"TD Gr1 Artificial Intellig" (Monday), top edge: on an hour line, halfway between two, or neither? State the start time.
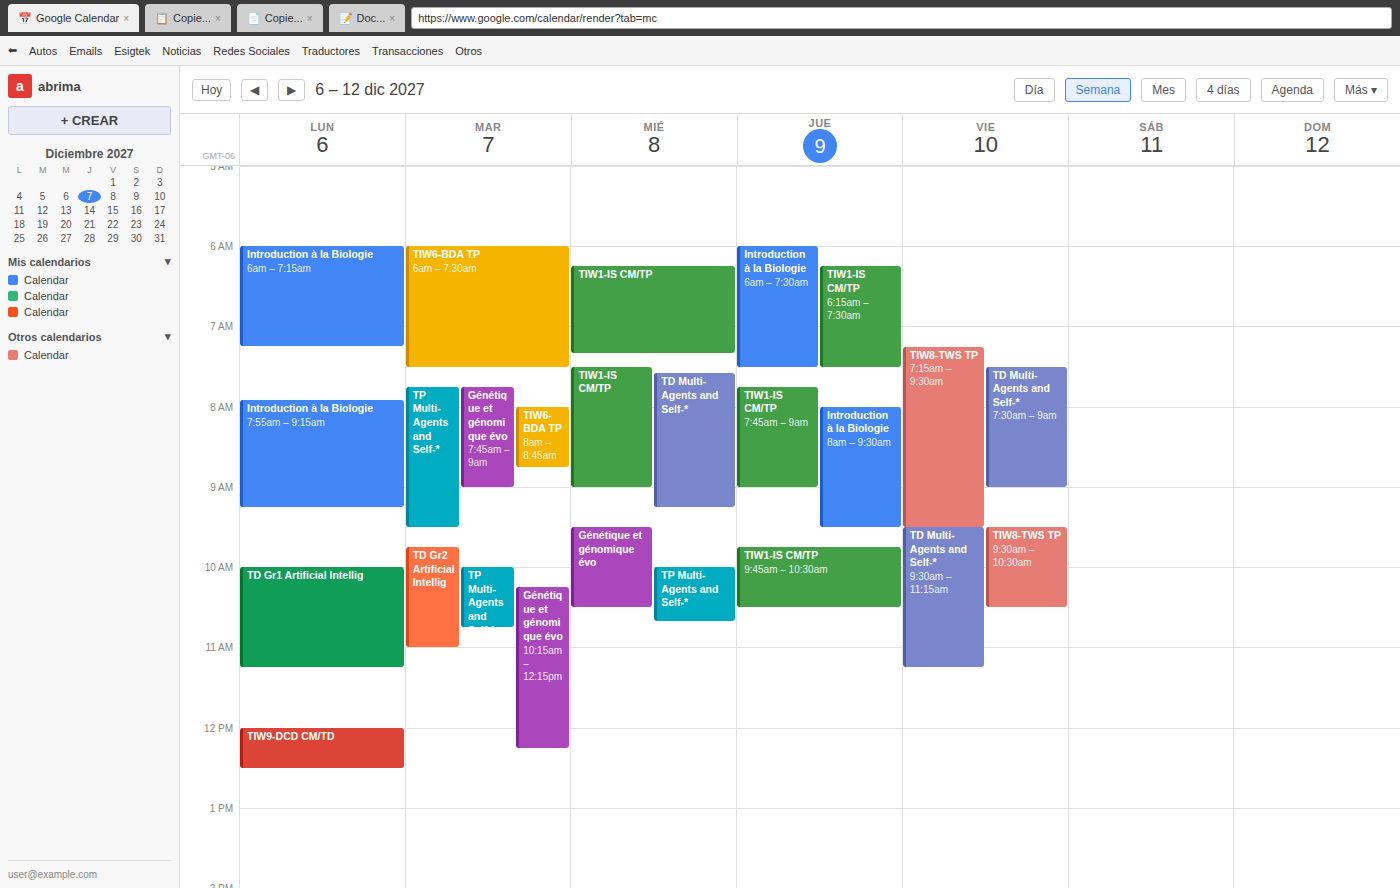
10:00 AM -- exactly on the 10 AM line.